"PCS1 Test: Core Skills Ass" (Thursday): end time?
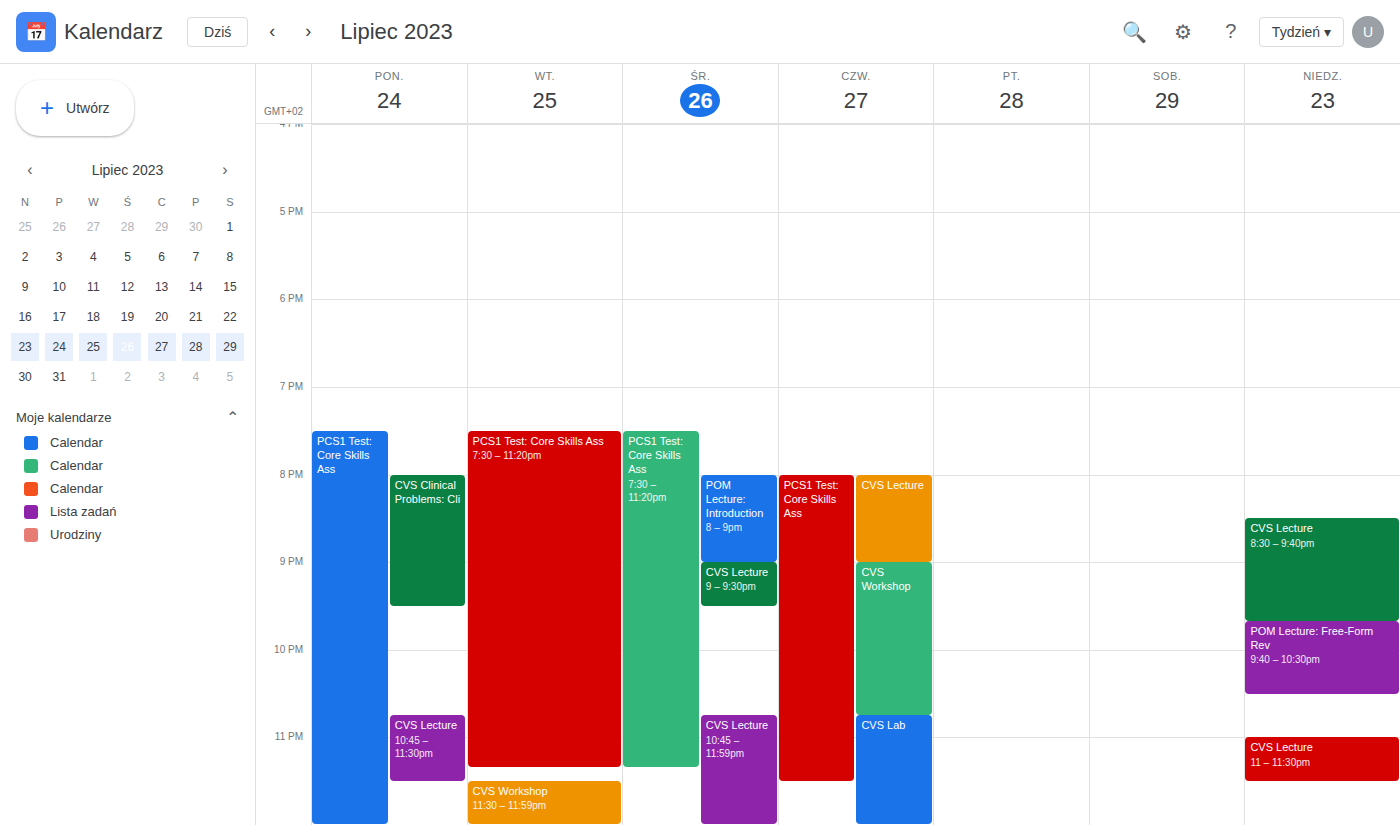
11:30 PM